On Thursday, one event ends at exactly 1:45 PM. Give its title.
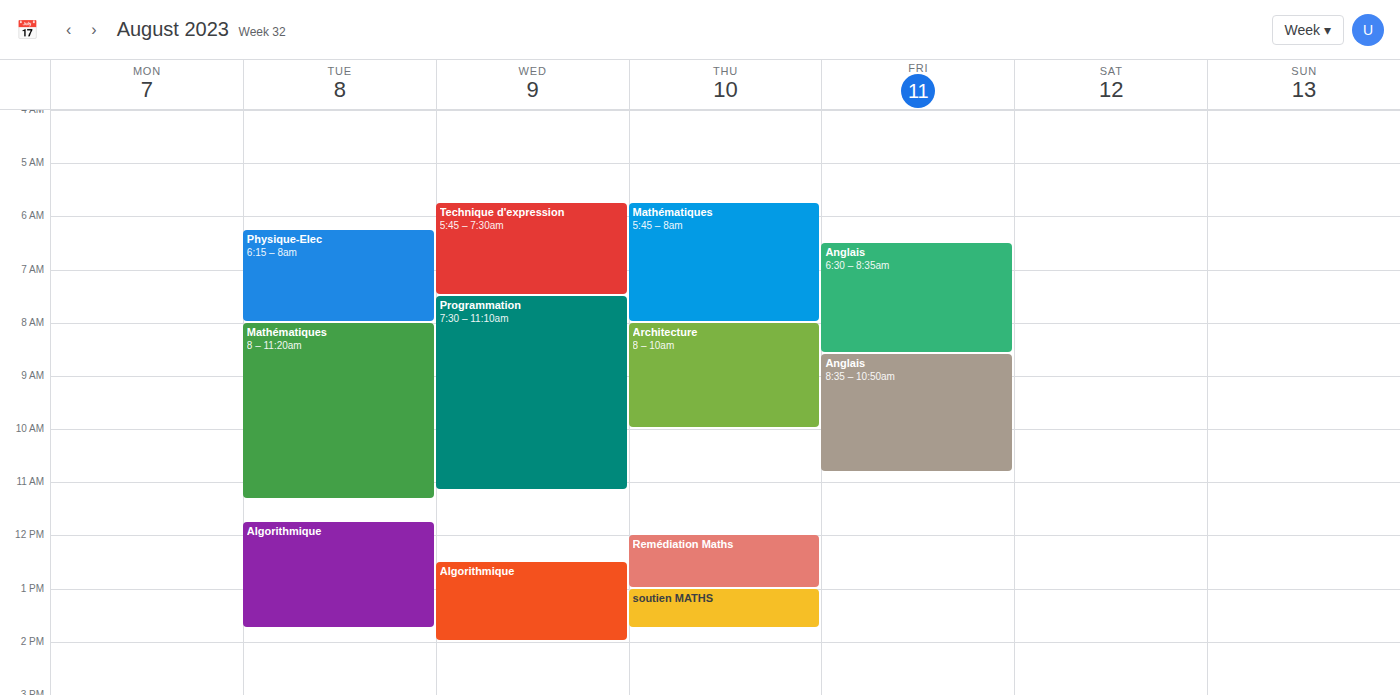
"soutien MATHS"